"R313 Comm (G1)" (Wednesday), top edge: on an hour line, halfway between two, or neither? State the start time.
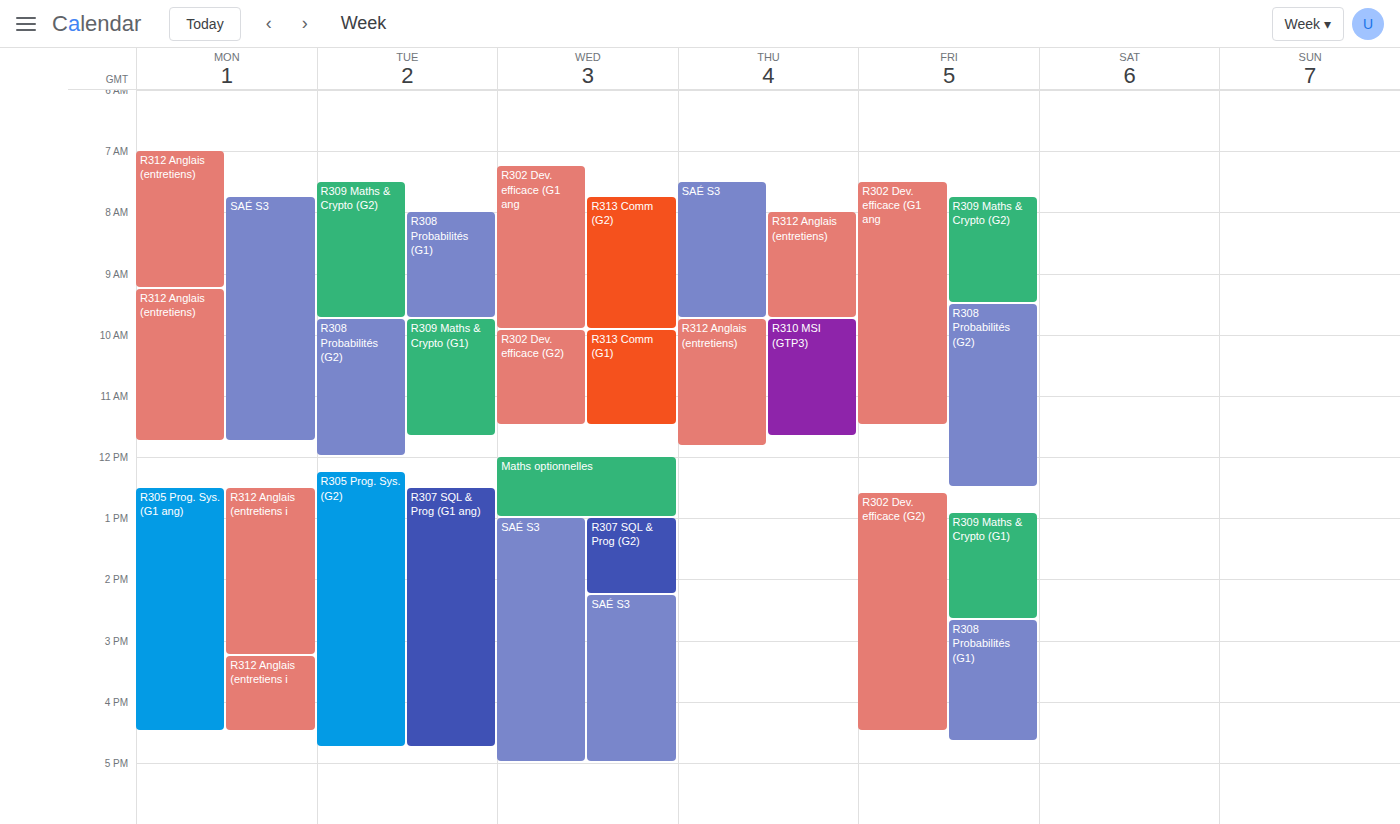
9:55 AM -- neither: 55 minutes below the 9 AM line and 5 minutes above the 10 AM line.